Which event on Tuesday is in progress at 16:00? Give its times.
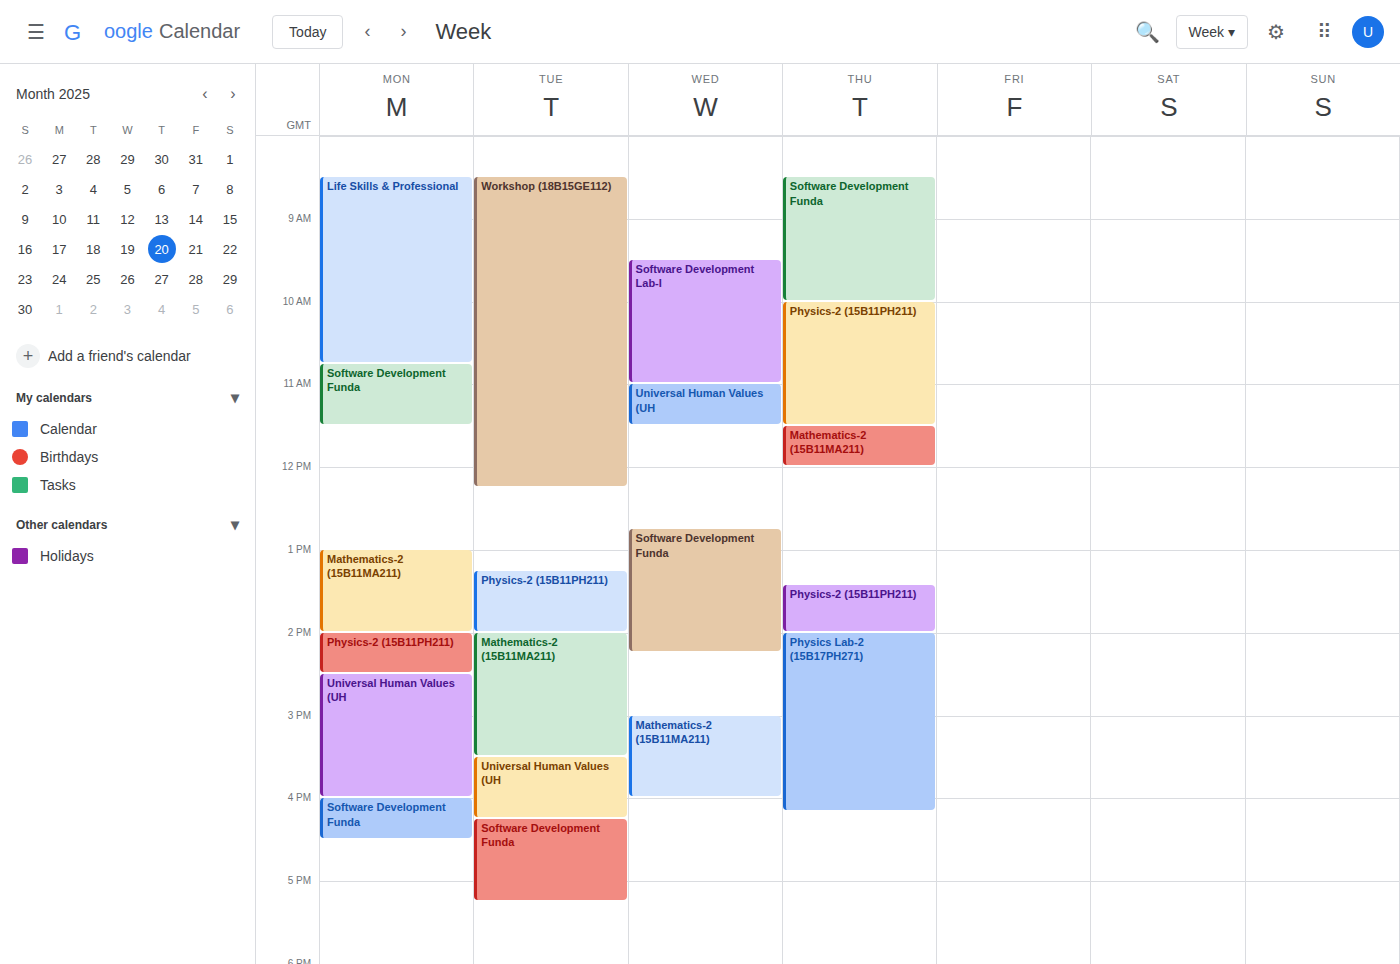
"Universal Human Values (UH", 15:30 to 16:15